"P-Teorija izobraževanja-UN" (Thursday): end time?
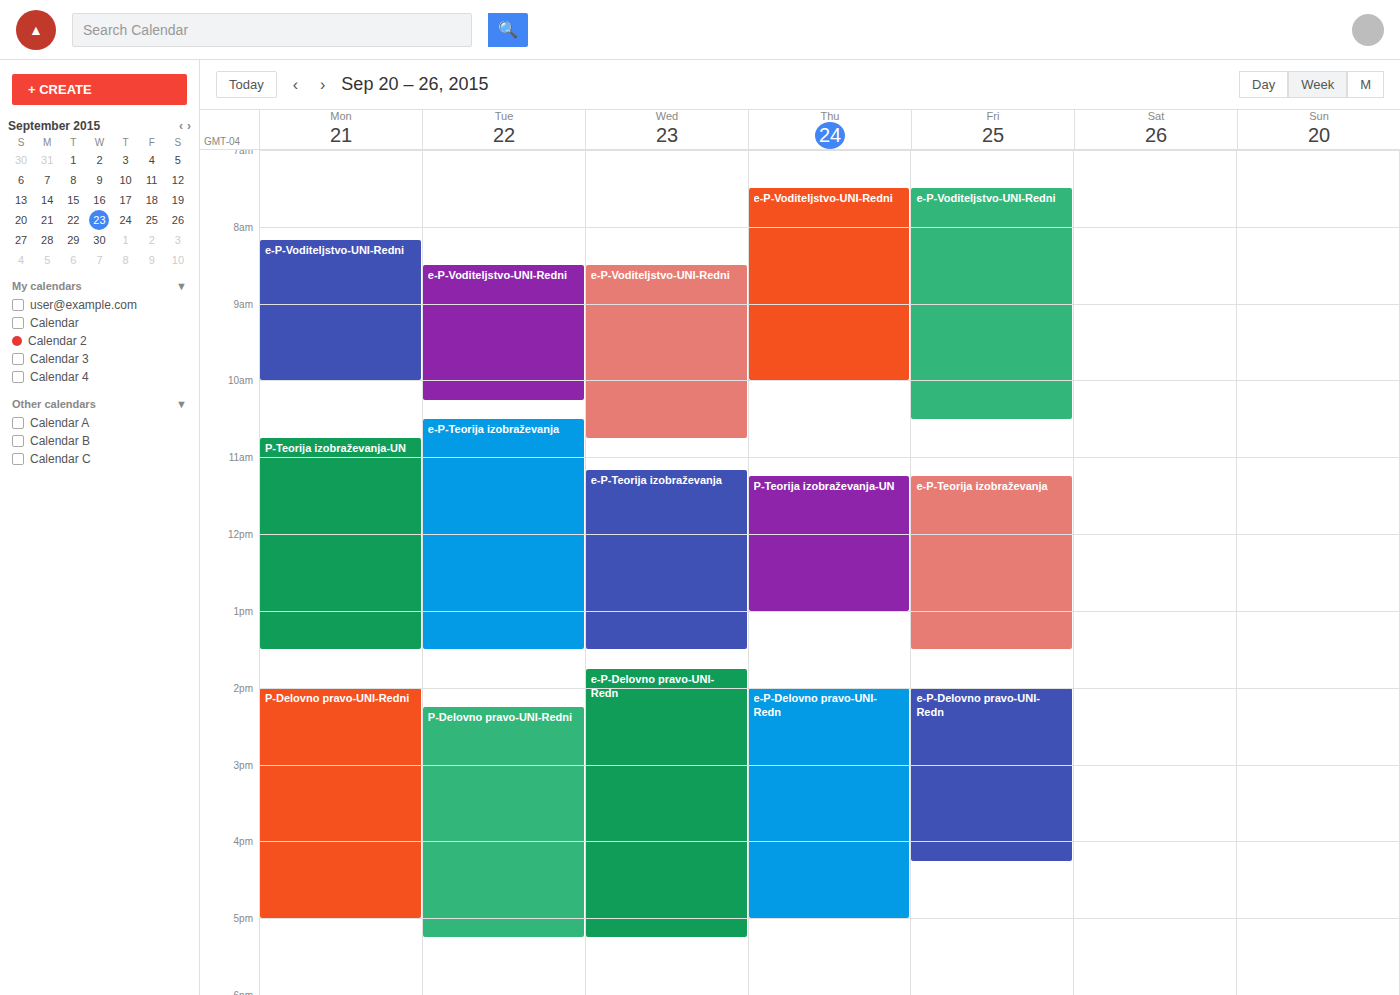
13:00